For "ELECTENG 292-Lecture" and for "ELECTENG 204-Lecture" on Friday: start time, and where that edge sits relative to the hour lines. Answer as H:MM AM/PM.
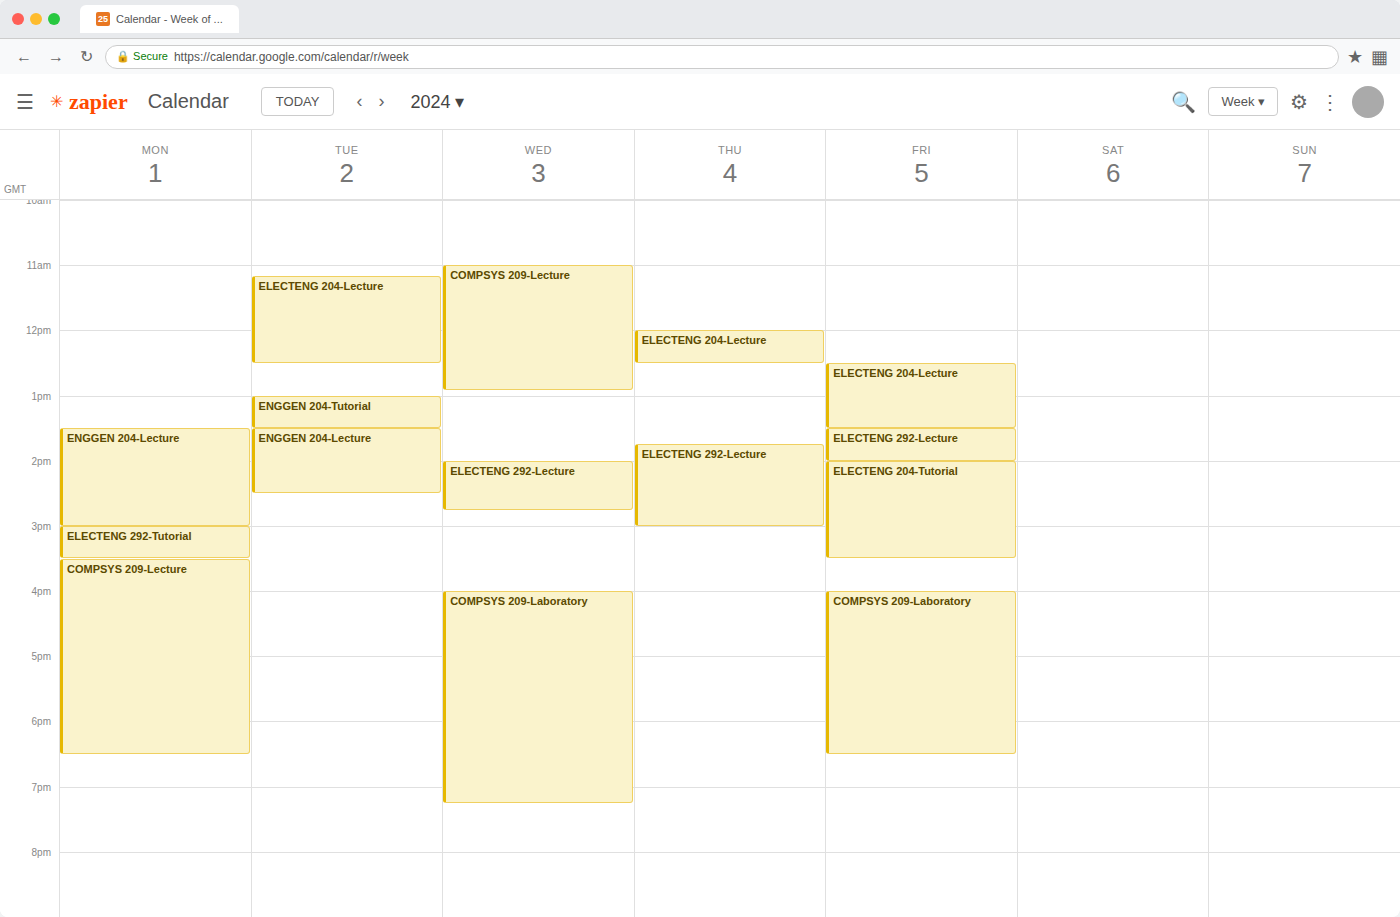
"ELECTENG 292-Lecture": 1:30 PM, halfway between the 1 PM and 2 PM lines. "ELECTENG 204-Lecture": 12:30 PM, halfway between the 12 PM and 1 PM lines.